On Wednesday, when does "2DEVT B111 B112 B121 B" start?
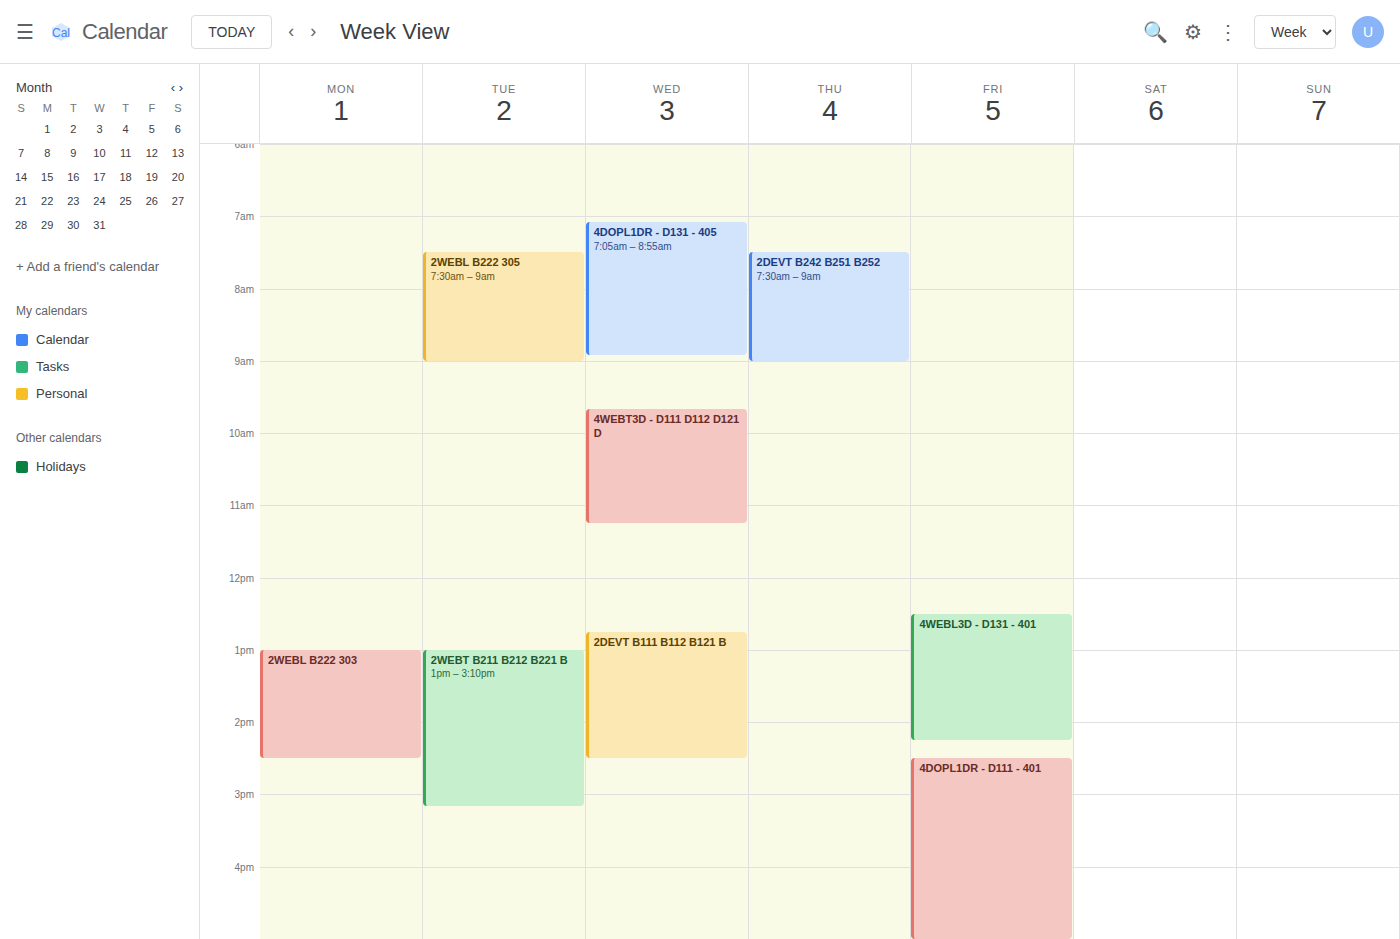
12:45 PM